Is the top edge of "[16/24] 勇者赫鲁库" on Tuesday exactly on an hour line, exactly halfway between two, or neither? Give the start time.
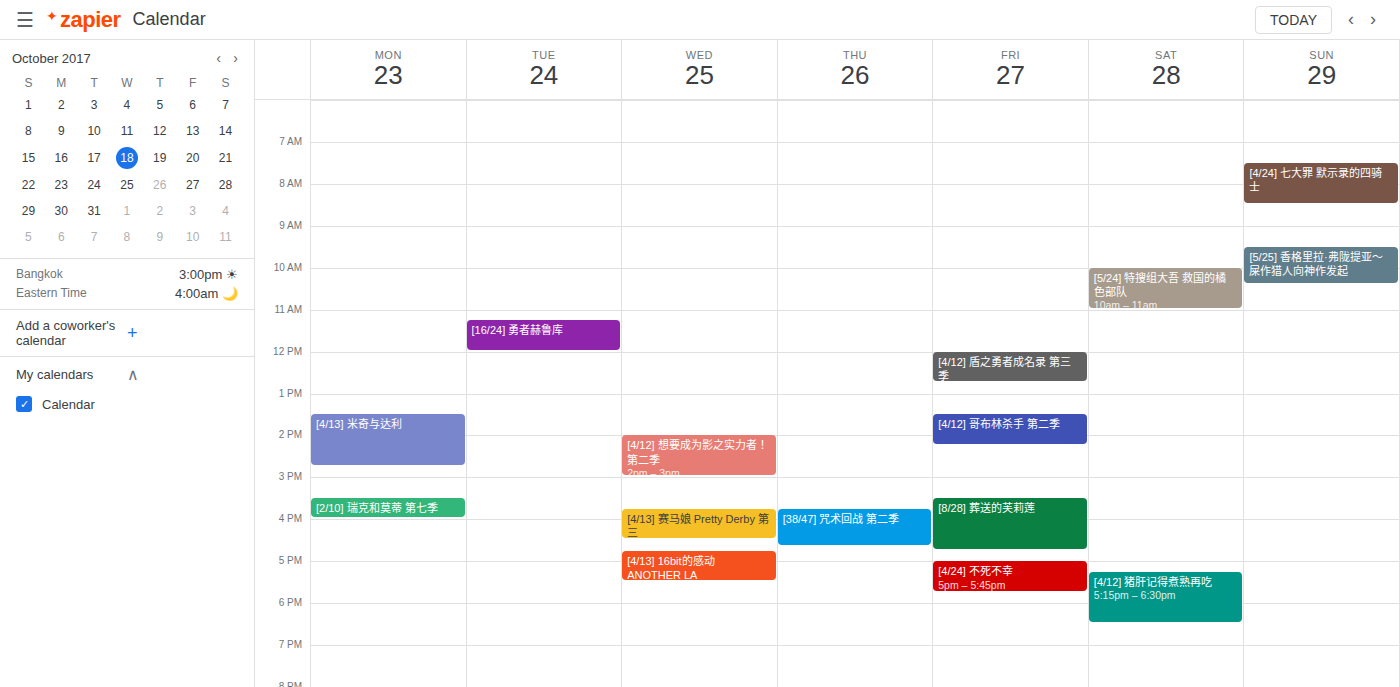
11:15 AM -- neither: a quarter of the way from the 11 AM line to the 12 PM line.